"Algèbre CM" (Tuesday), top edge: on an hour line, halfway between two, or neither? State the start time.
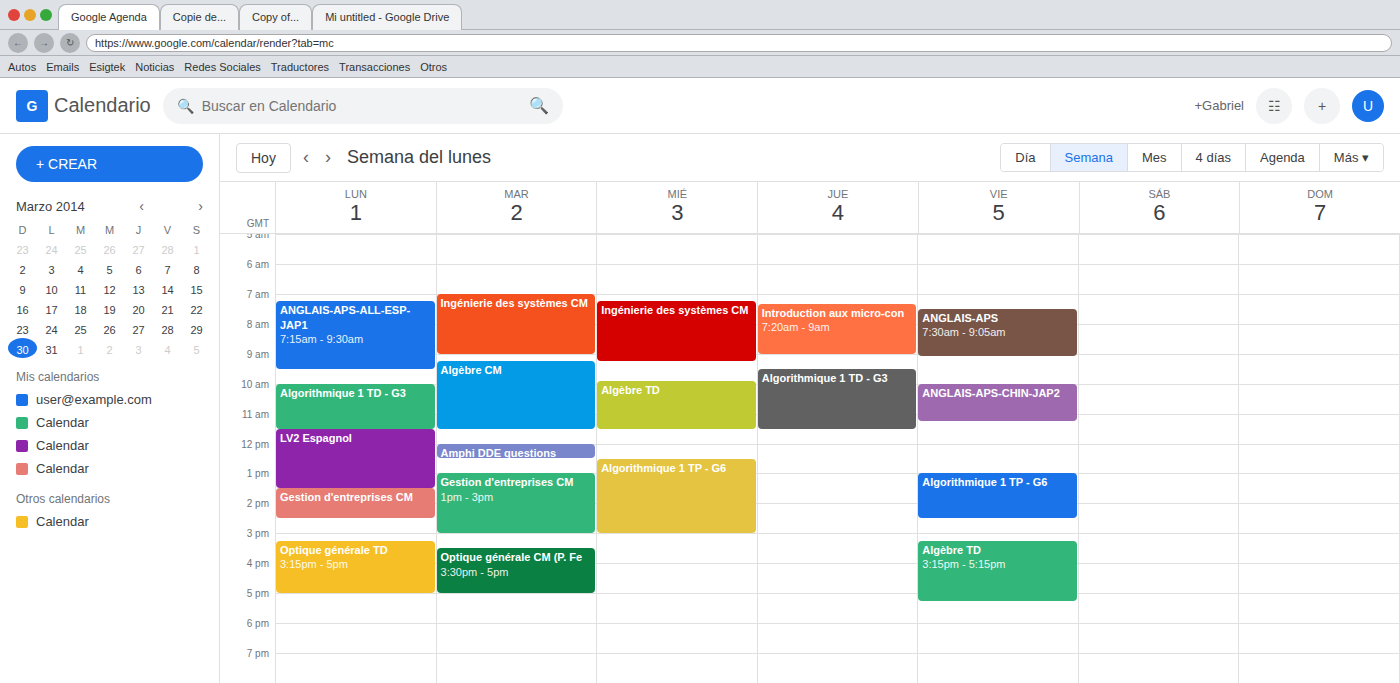
9:15 AM -- neither: a quarter of the way from the 9 AM line to the 10 AM line.